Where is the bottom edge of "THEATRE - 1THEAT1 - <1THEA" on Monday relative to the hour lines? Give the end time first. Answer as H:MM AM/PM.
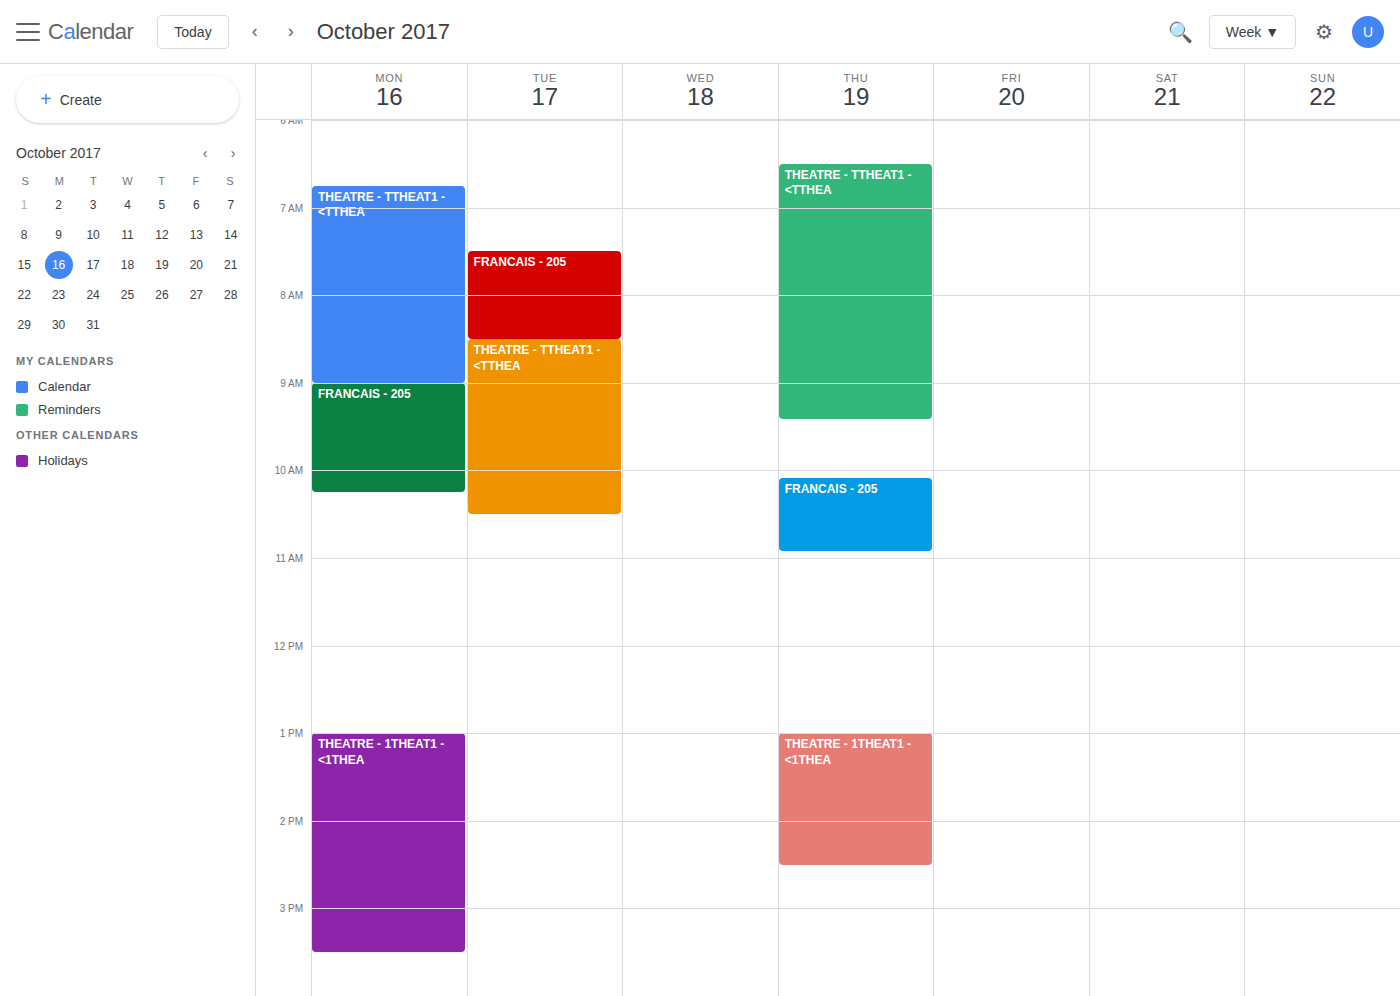
3:30 PM -- halfway between the 3 PM and 4 PM lines.